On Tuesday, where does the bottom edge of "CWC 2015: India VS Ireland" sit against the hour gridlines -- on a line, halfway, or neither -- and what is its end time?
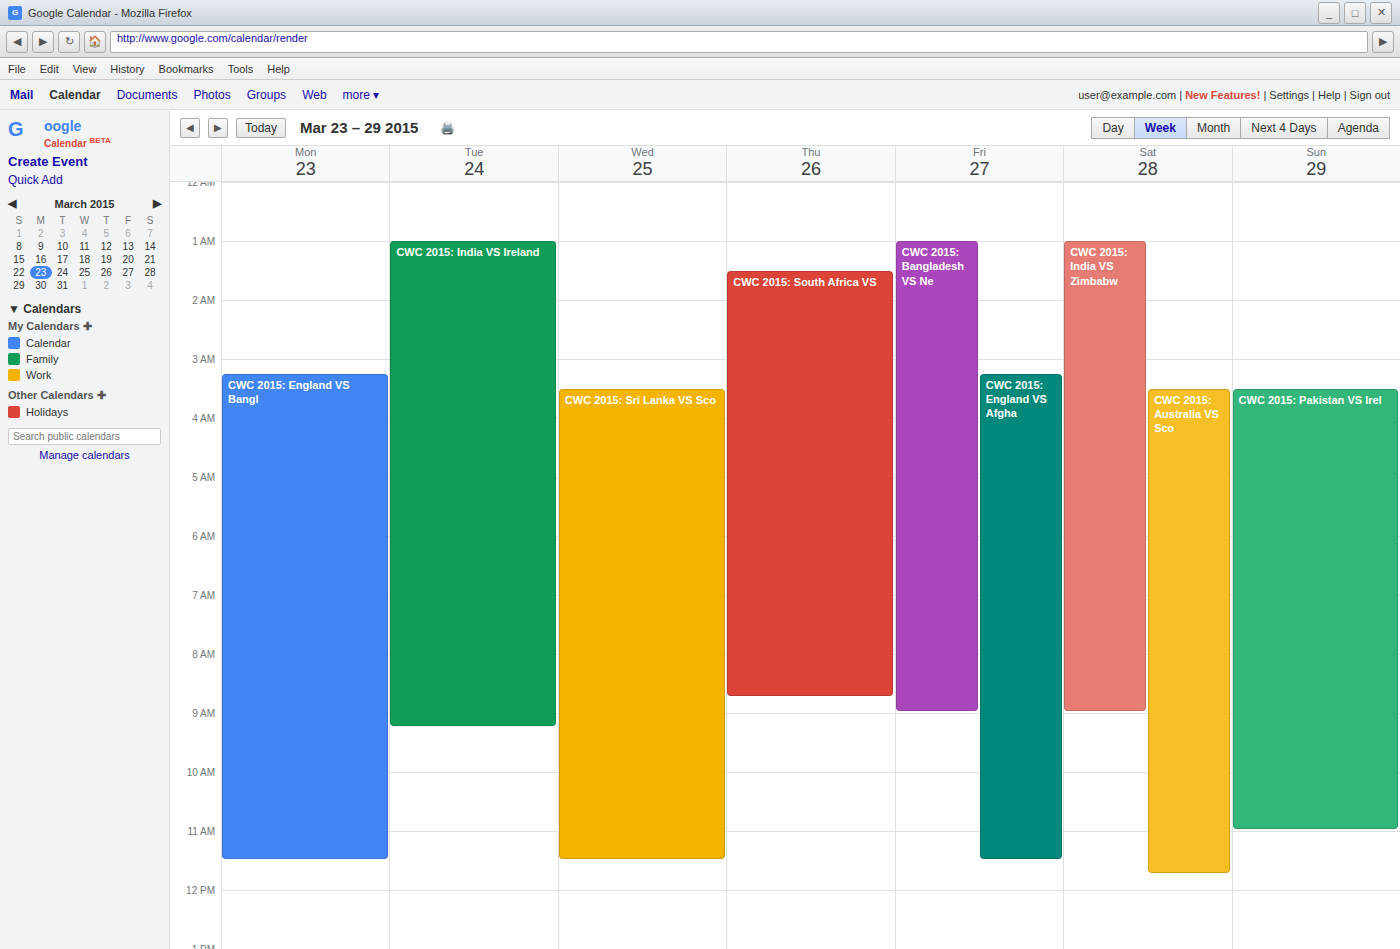
9:15 AM -- neither: a quarter of the way from the 9 AM line to the 10 AM line.